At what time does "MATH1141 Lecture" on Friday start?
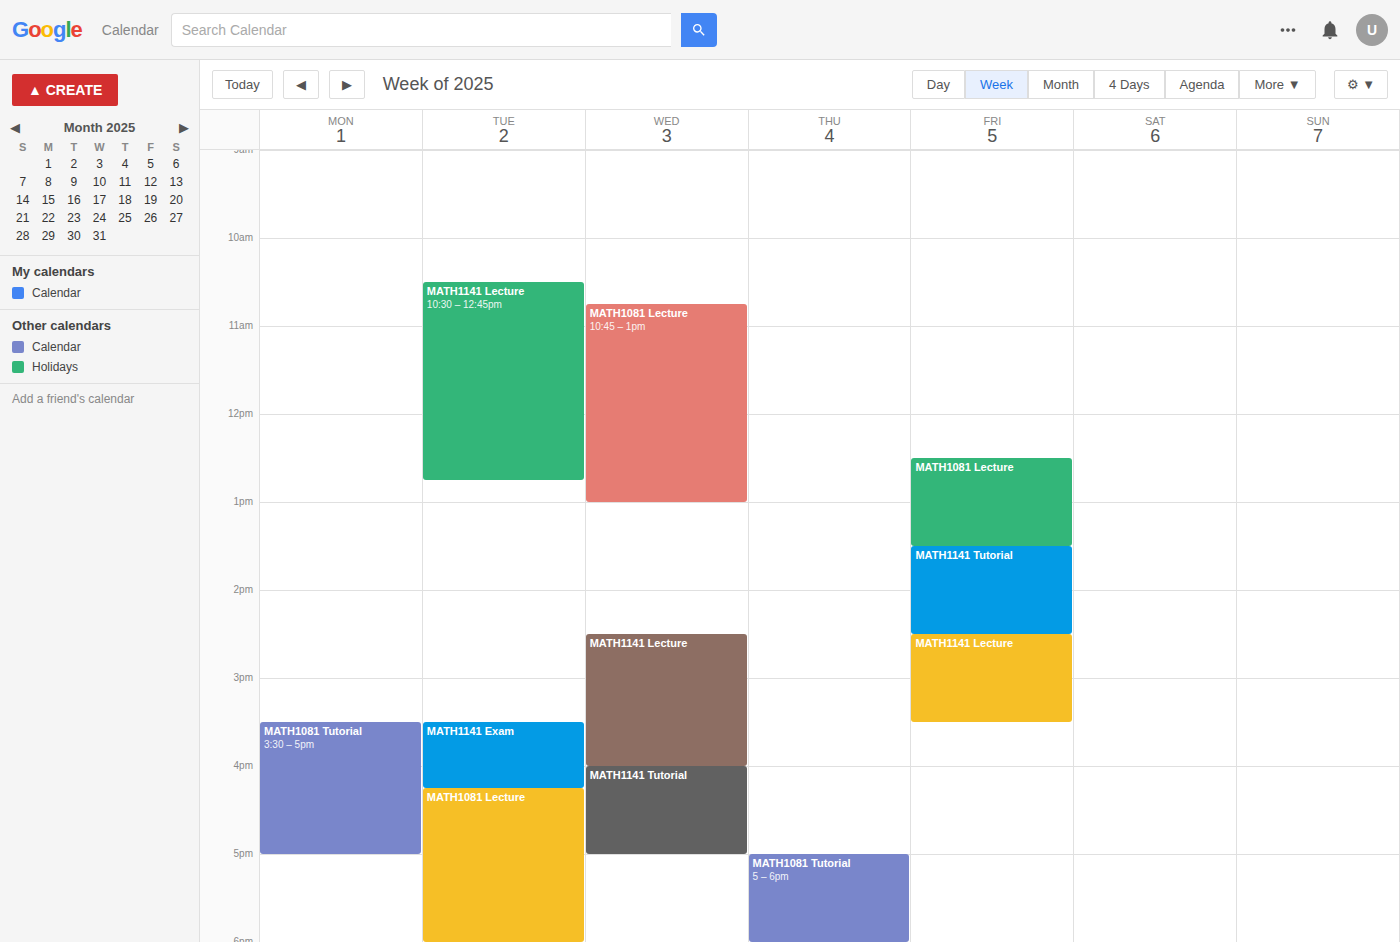
2:30 PM